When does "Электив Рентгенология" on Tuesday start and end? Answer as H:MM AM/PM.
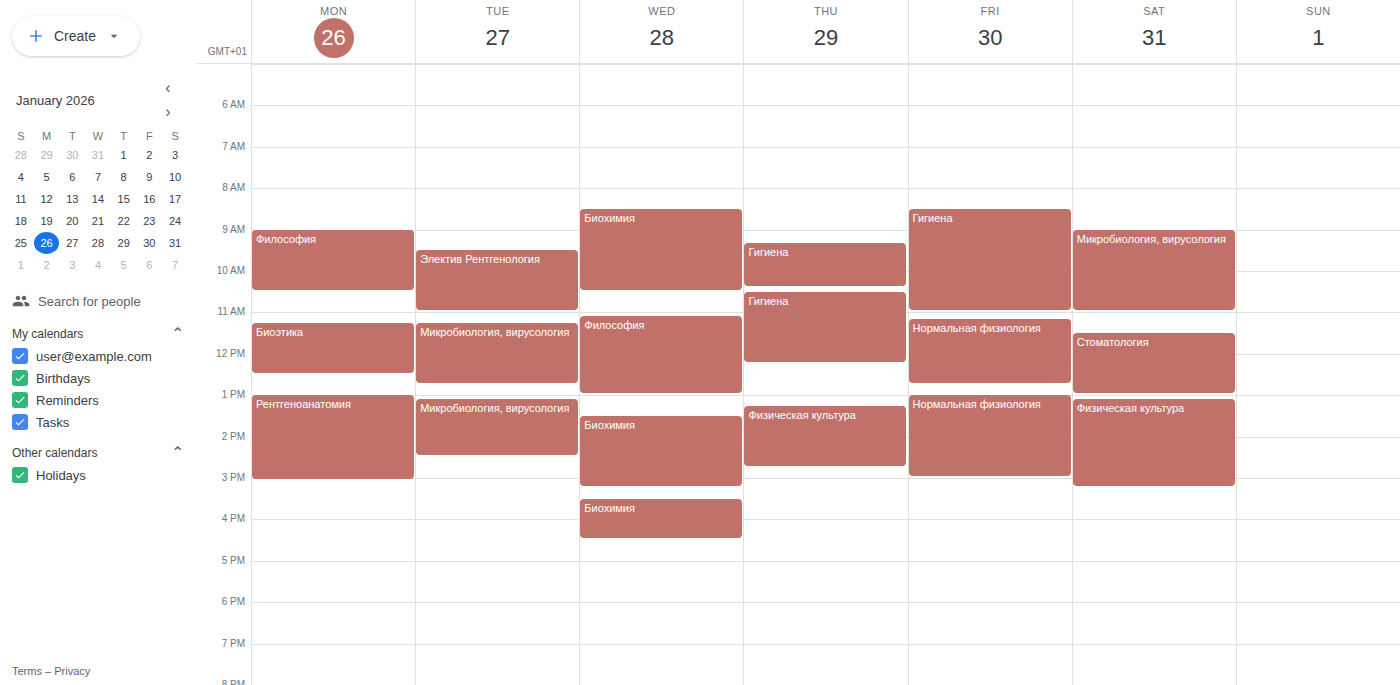
9:30 AM to 11:00 AM